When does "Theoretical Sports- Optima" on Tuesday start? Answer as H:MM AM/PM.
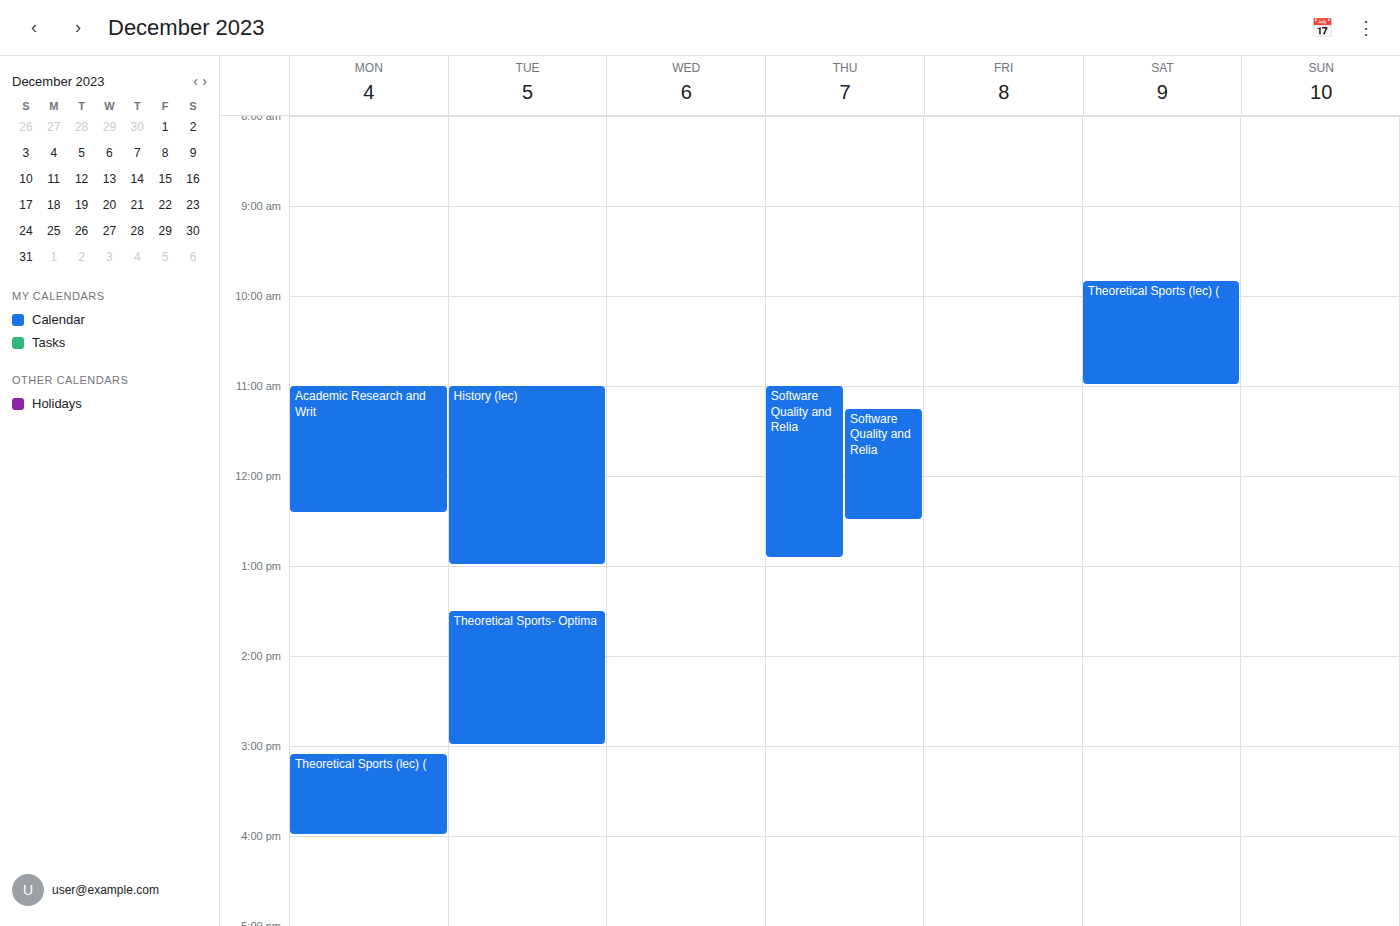
1:30 PM